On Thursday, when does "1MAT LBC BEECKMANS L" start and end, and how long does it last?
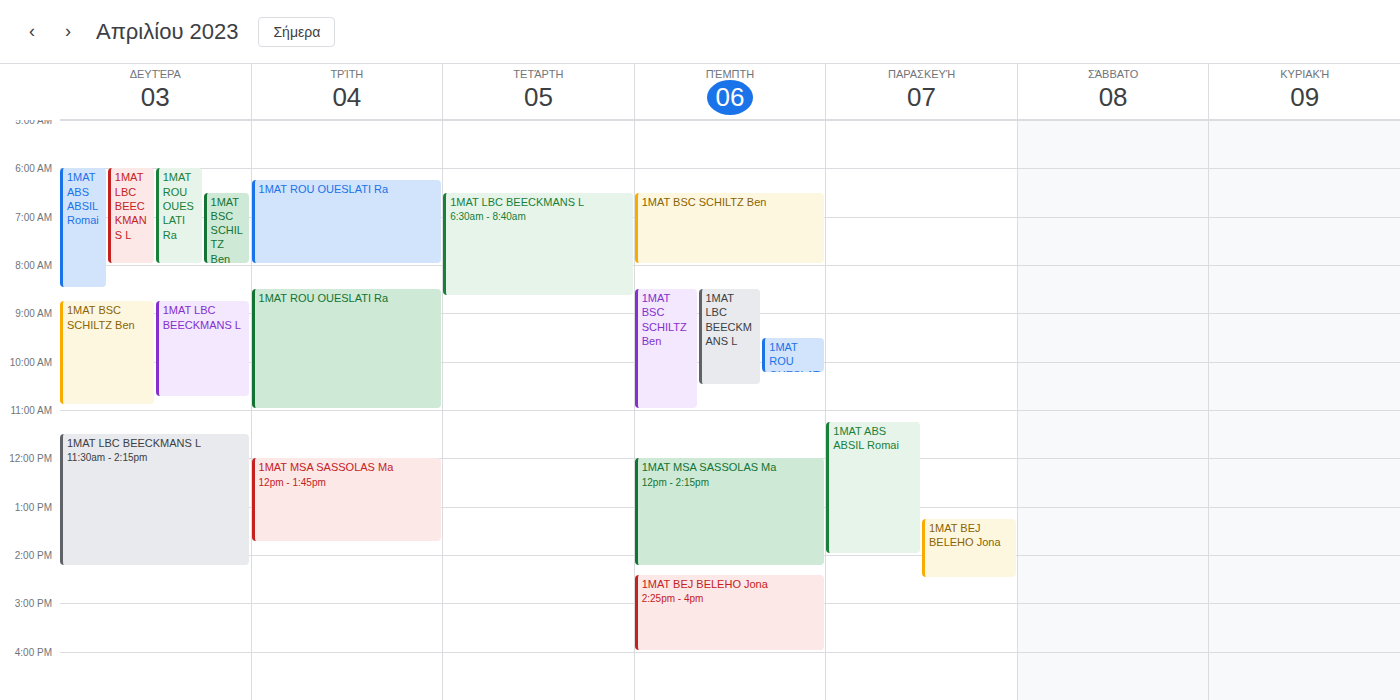
8:30 AM to 10:30 AM, 2 hours